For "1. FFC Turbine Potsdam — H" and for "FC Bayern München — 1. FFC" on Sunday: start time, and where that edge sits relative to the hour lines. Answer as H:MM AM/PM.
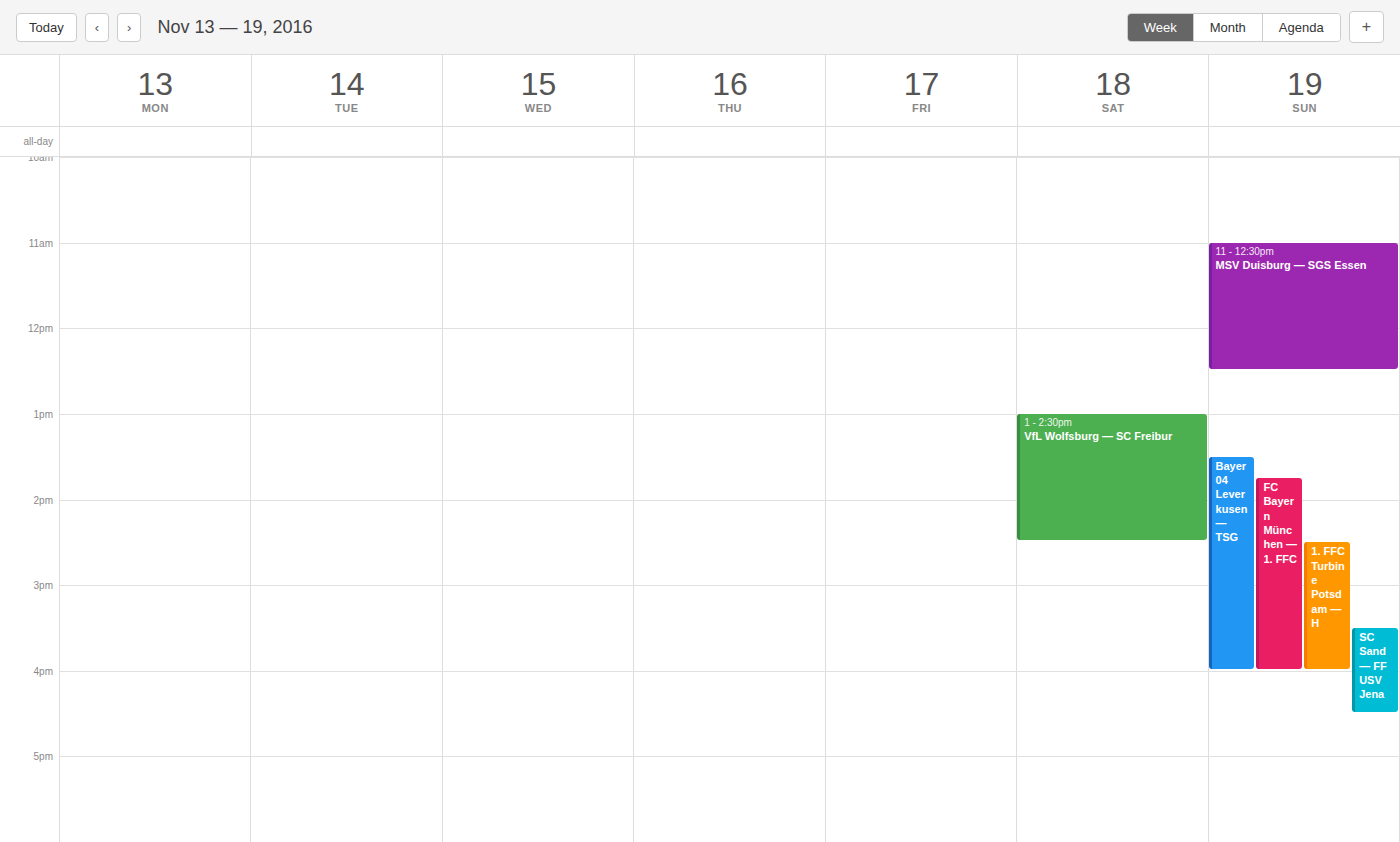
"1. FFC Turbine Potsdam — H": 2:30 PM, halfway between the 2 PM and 3 PM lines. "FC Bayern München — 1. FFC": 1:45 PM, neither: three quarters of the way from the 1 PM line to the 2 PM line.